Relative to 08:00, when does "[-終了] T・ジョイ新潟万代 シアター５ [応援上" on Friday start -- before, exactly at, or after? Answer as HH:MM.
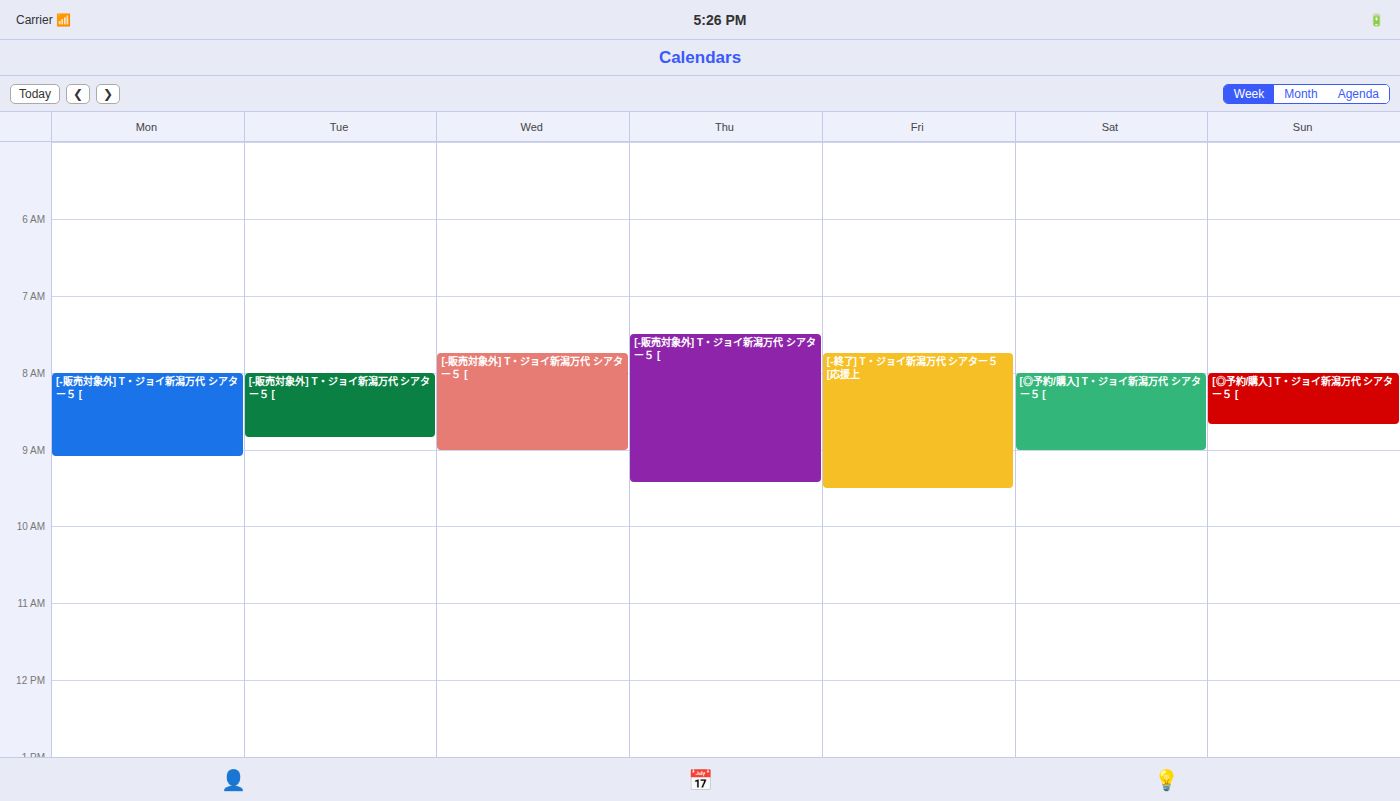
07:45 -- before 08:00, 15 minutes above the 08:00 line.